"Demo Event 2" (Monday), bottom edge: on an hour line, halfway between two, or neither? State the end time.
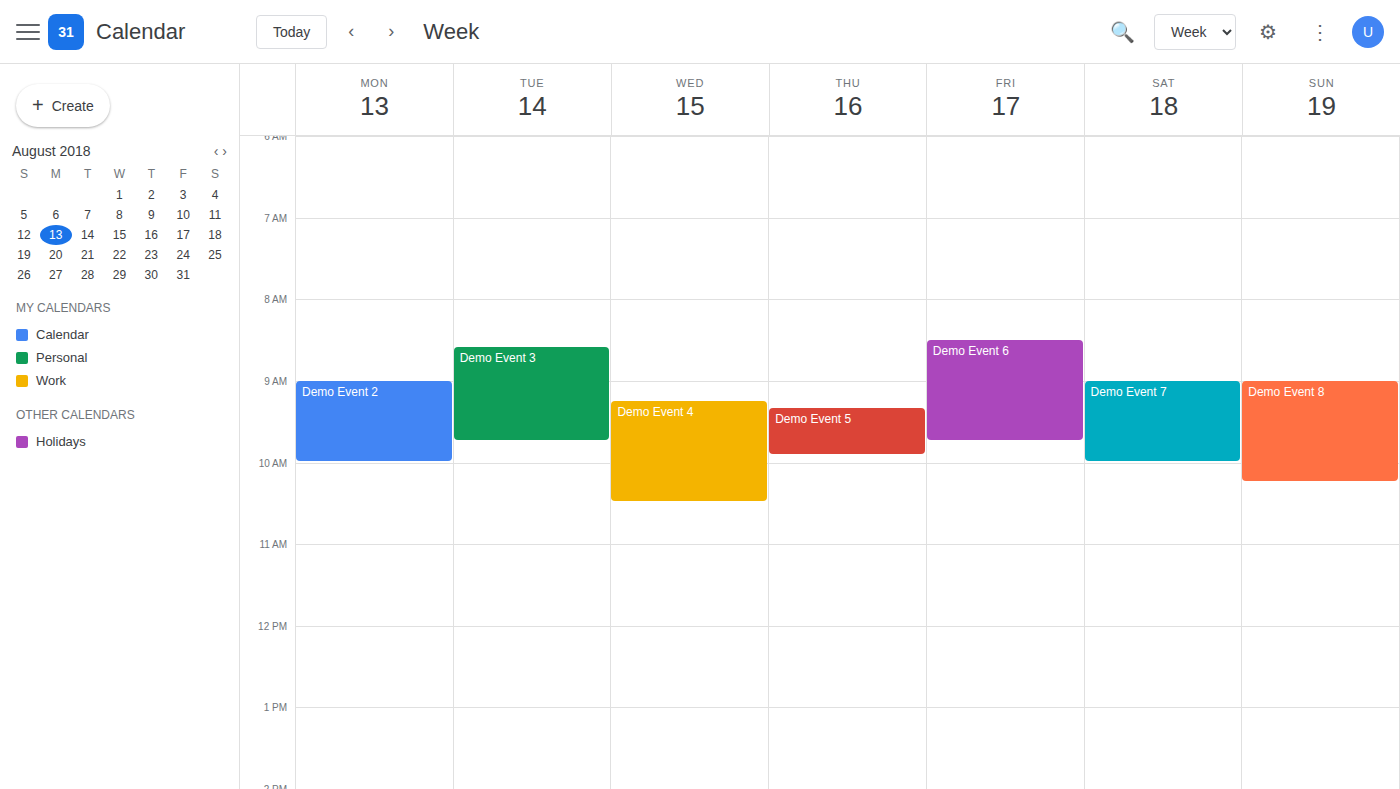
10:00 AM -- exactly on the 10 AM line.